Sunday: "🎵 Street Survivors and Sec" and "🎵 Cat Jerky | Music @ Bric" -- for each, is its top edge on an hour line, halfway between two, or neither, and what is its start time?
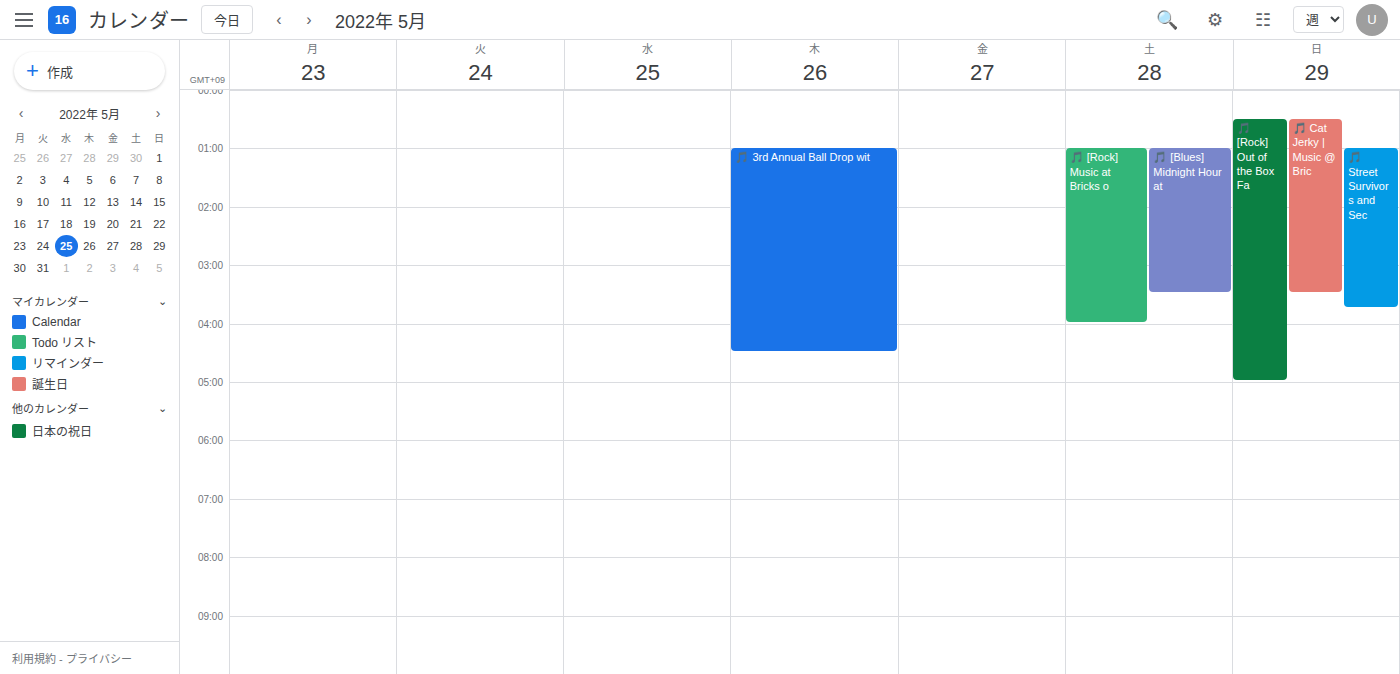
"🎵 Street Survivors and Sec": 01:00, exactly on the 01:00 line. "🎵 Cat Jerky | Music @ Bric": 00:30, halfway between the 00:00 and 01:00 lines.